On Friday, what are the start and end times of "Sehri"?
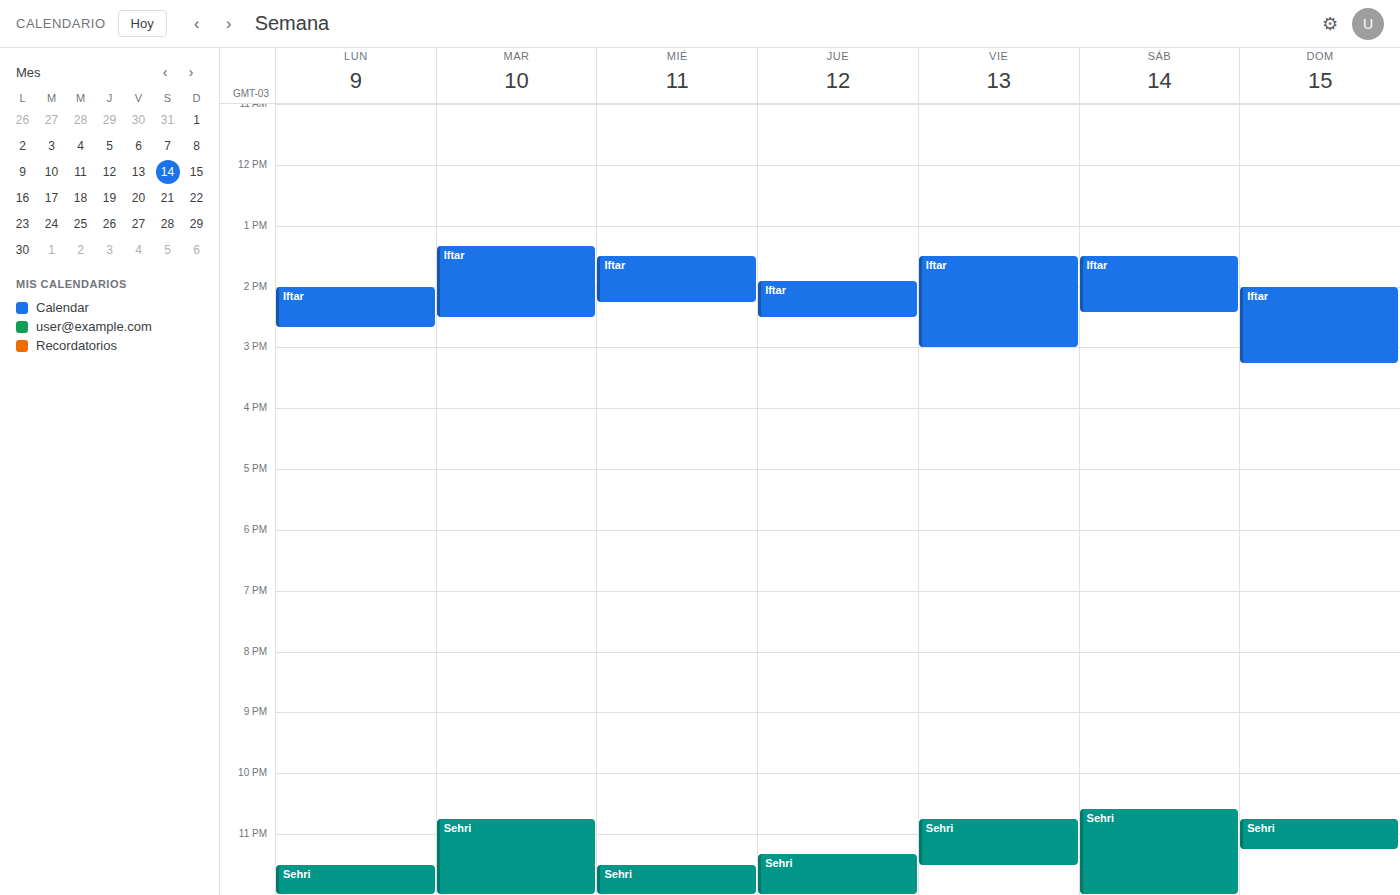
22:45 to 23:30